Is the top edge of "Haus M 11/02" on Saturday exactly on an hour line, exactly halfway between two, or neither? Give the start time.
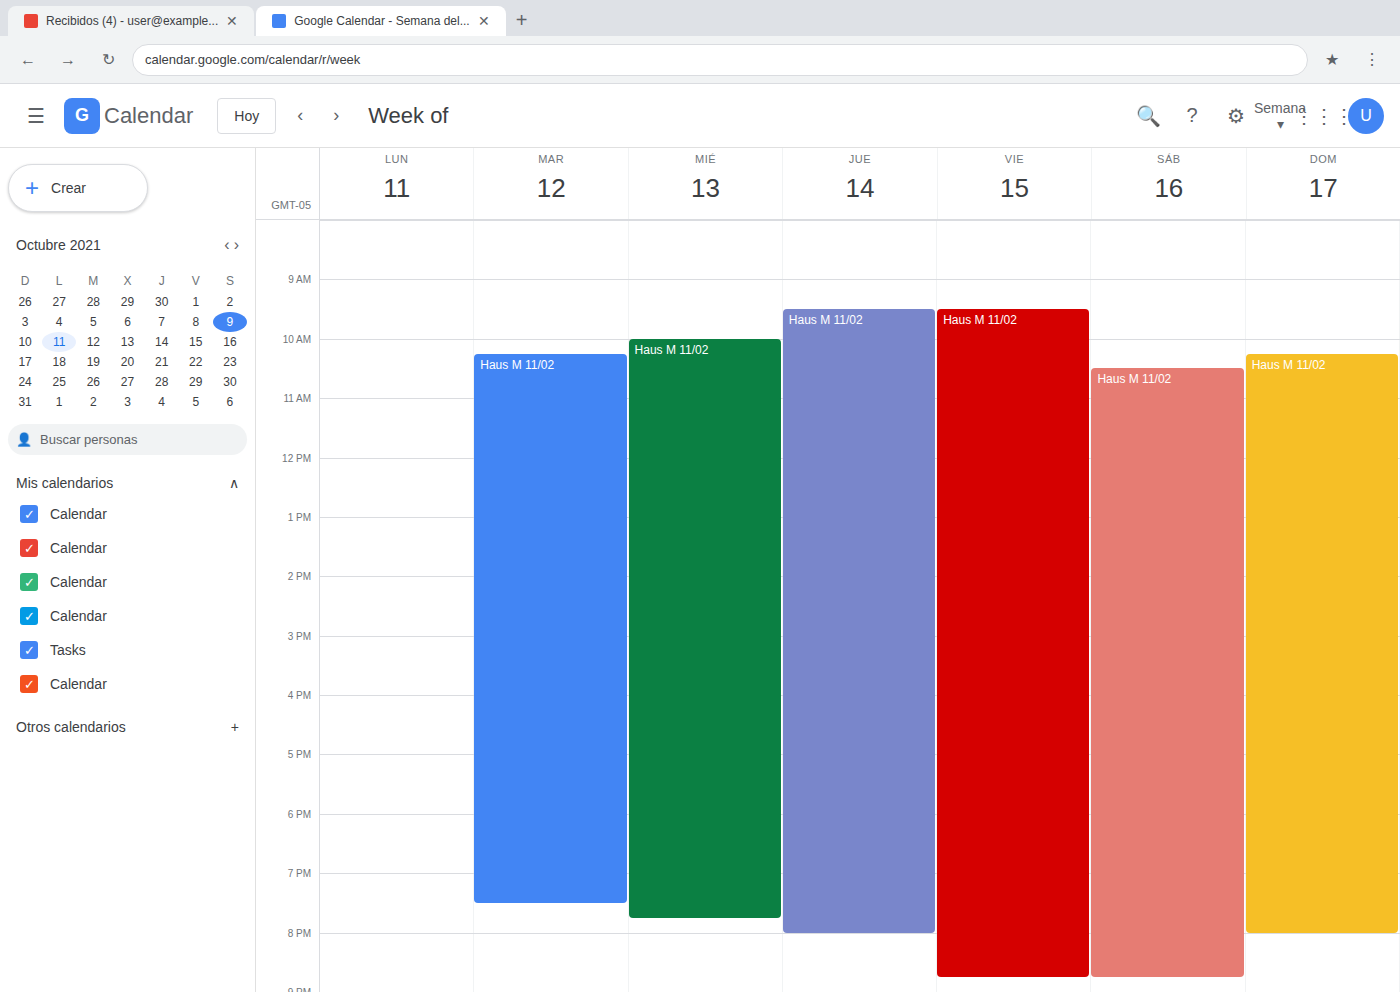
10:30 -- halfway between the 10:00 and 11:00 lines.